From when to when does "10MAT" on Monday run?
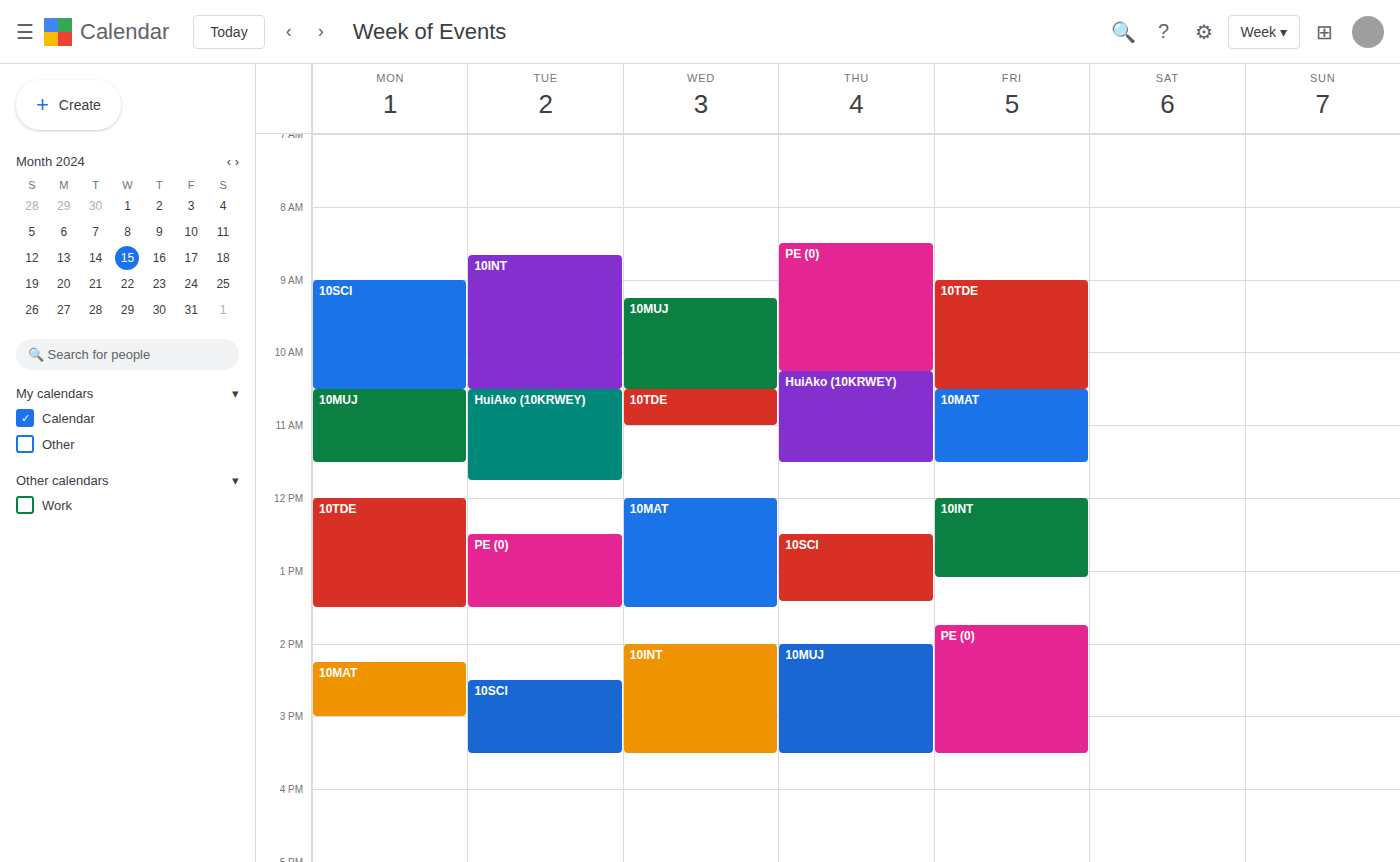
2:15 PM to 3:00 PM